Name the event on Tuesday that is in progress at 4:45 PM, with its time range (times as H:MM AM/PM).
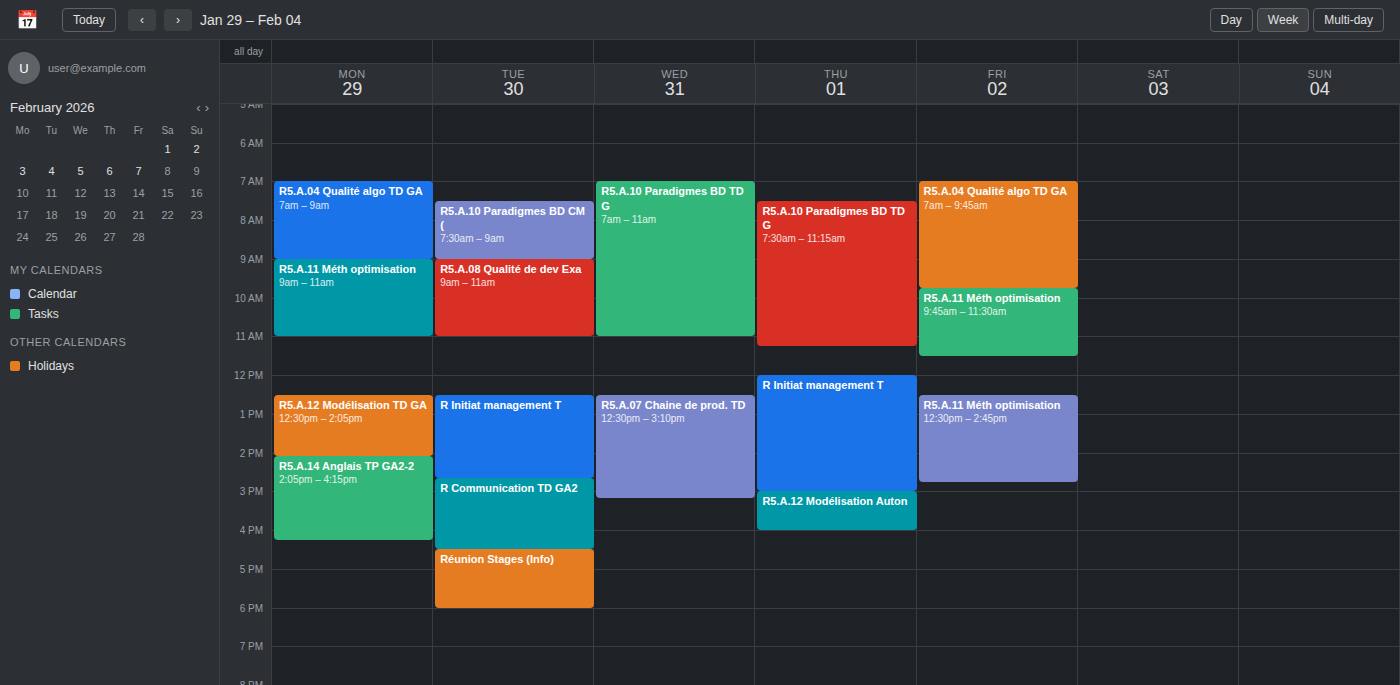
"Réunion Stages (Info)", 4:30 PM to 6:00 PM